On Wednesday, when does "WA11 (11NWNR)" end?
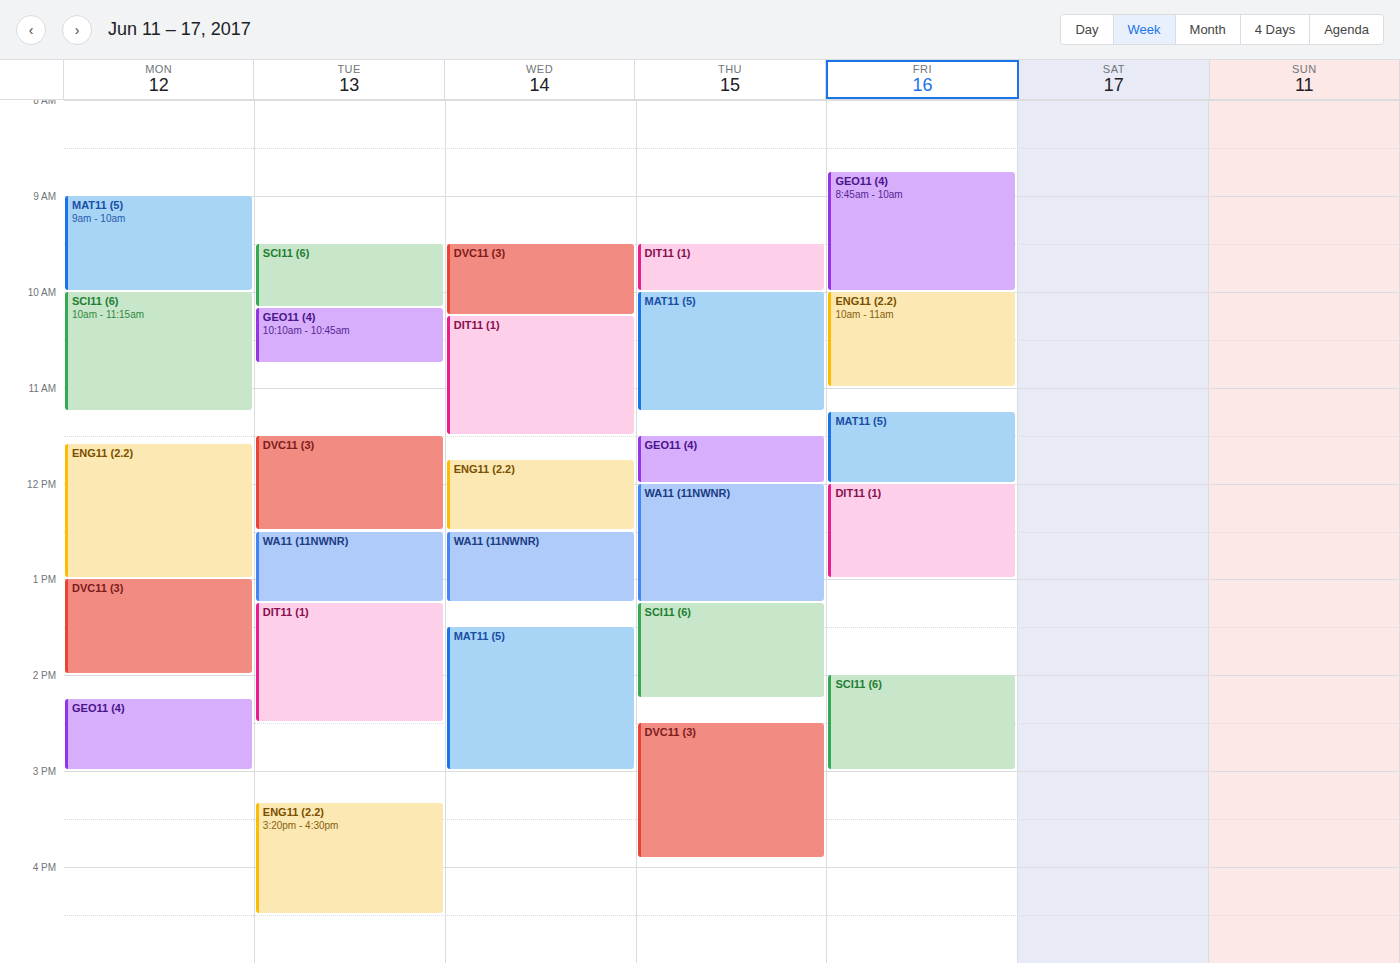
1:15 PM